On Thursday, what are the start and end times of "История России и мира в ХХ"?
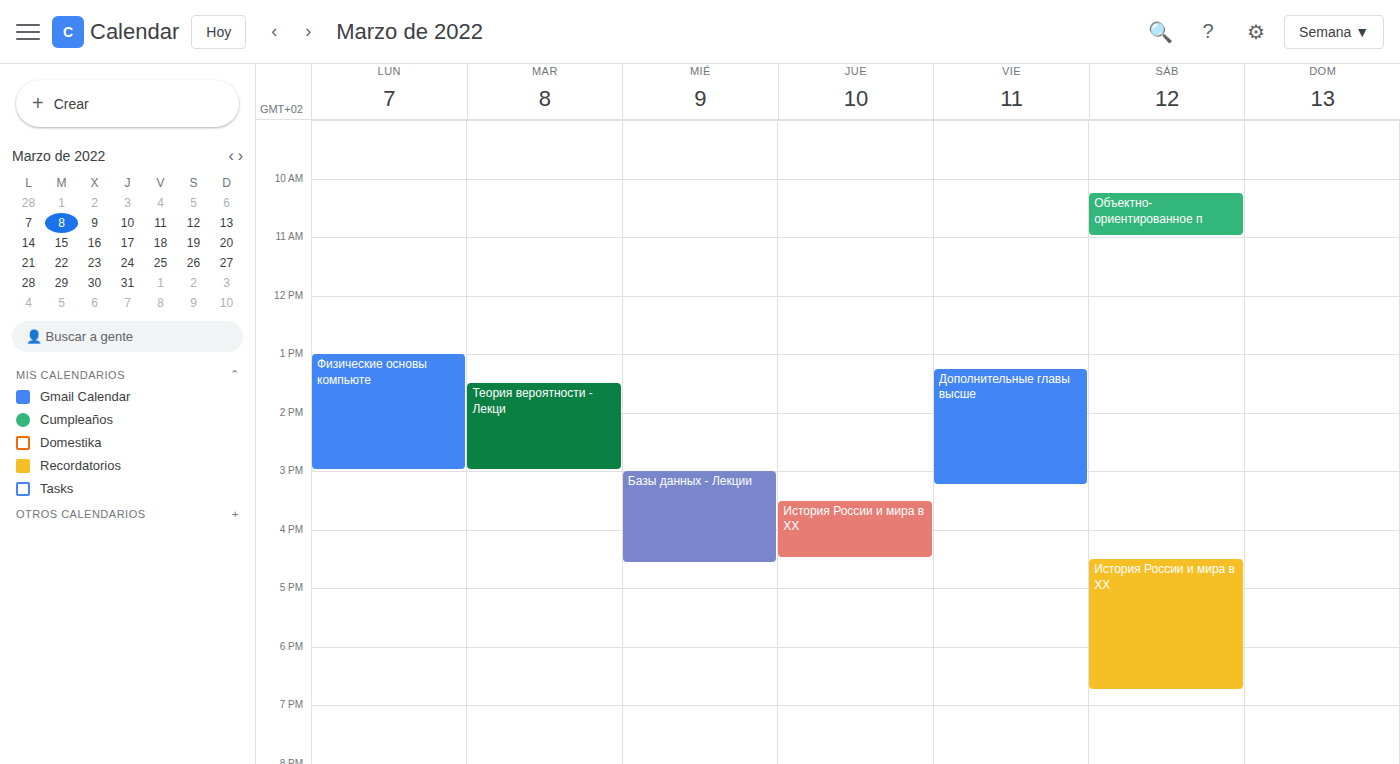
3:30 PM to 4:30 PM